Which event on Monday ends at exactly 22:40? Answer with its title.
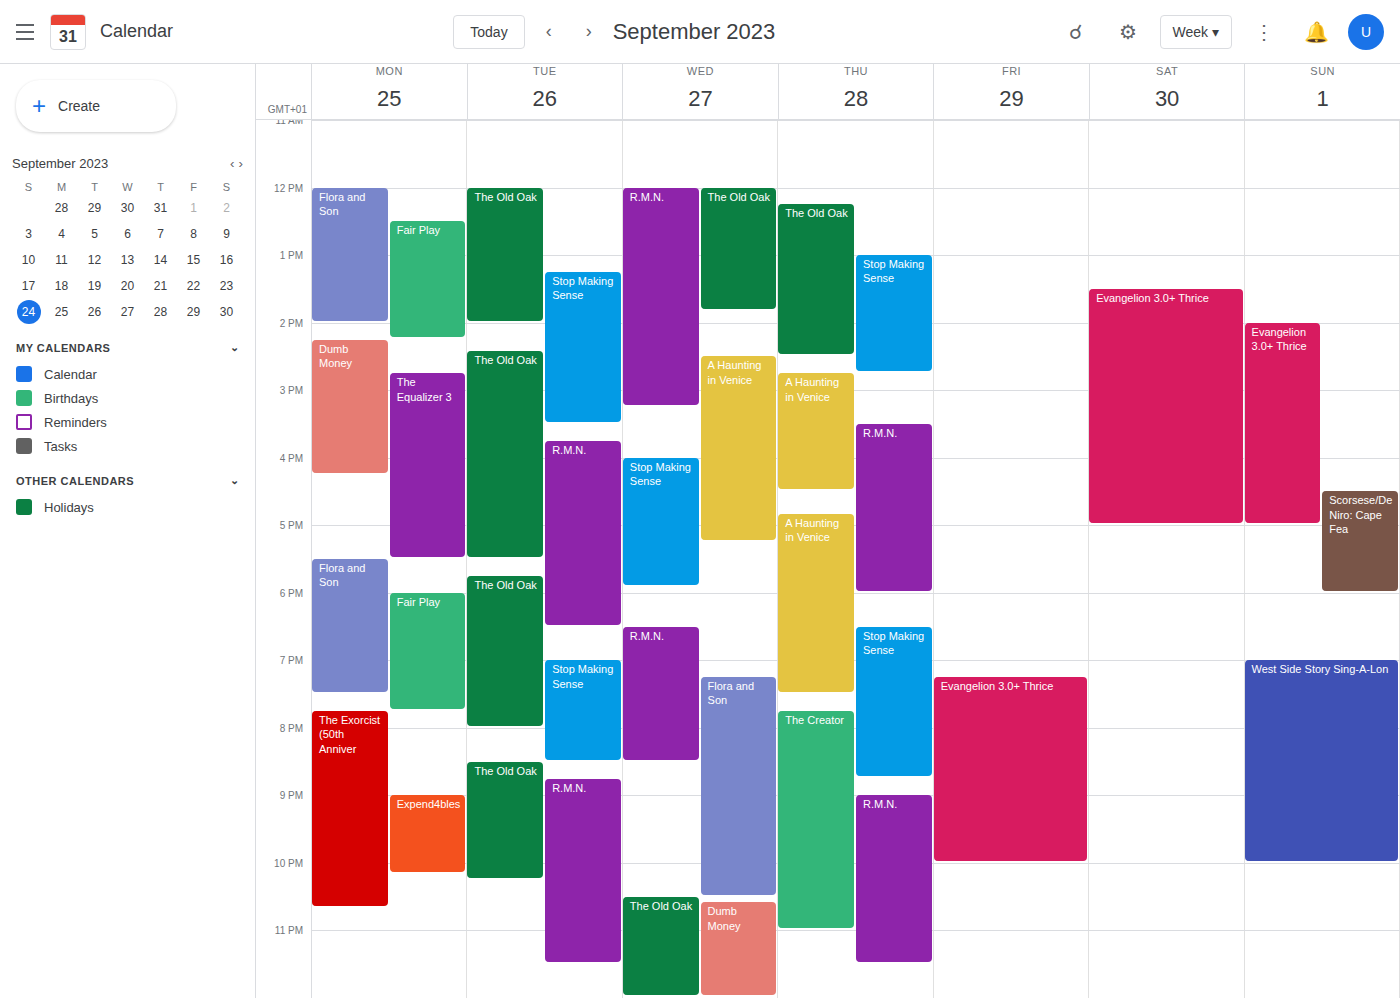
"The Exorcist (50th Anniver"